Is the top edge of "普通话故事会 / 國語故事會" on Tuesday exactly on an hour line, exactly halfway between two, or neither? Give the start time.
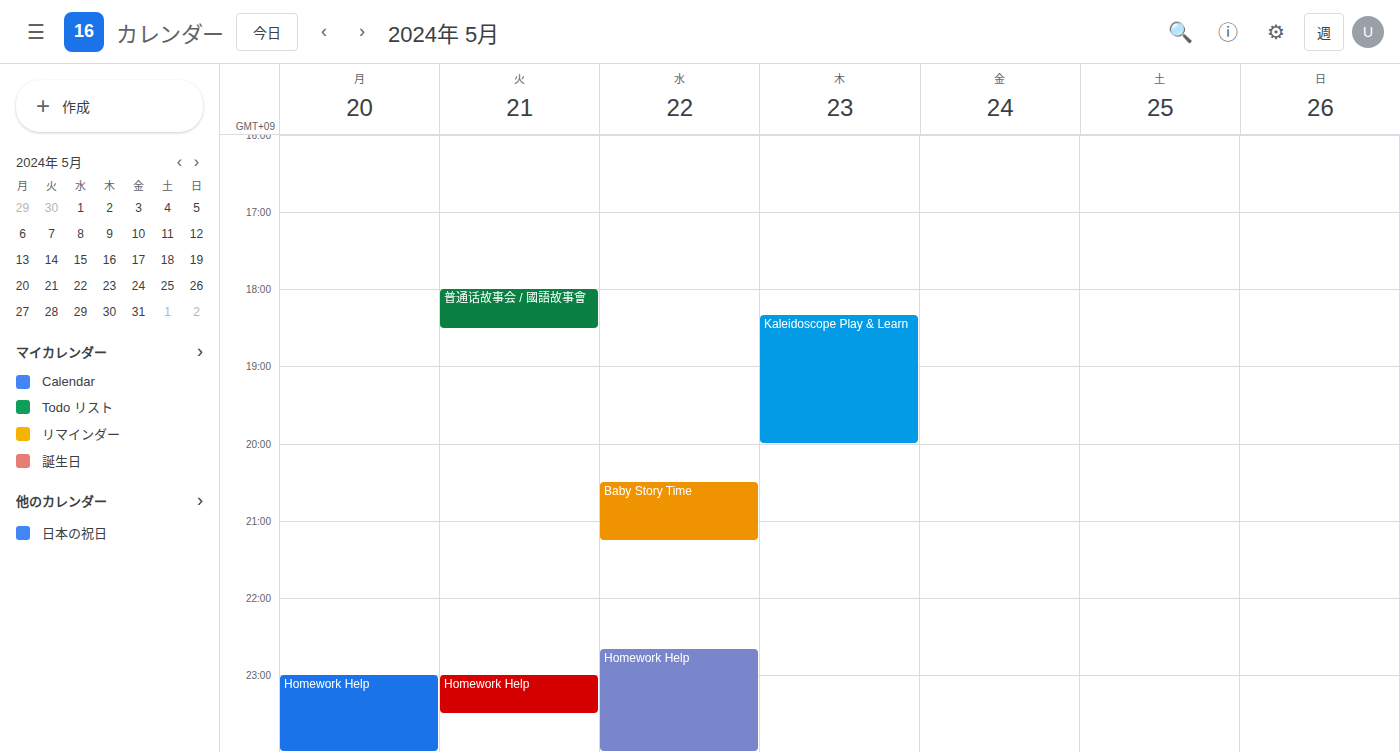
6:00 PM -- exactly on the 6 PM line.